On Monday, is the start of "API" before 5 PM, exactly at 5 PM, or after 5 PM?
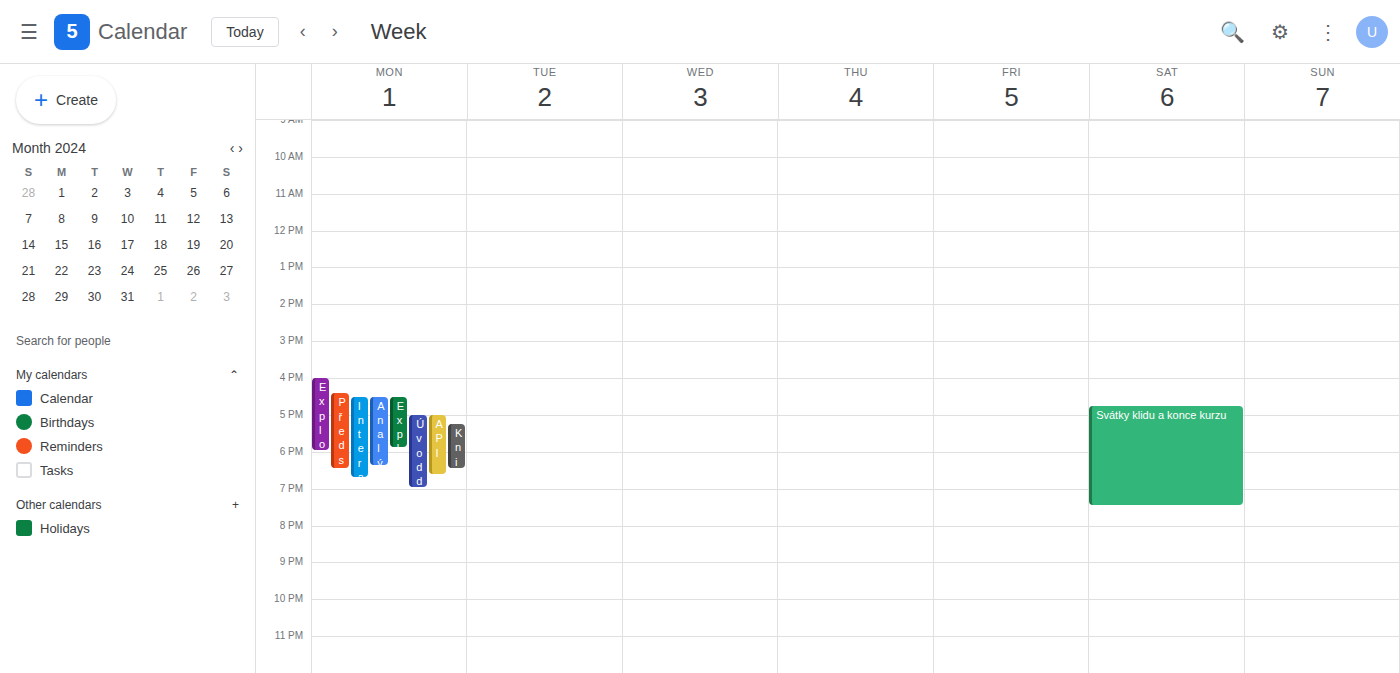
5:00 PM -- exactly at 5 PM, on the 5 PM line.